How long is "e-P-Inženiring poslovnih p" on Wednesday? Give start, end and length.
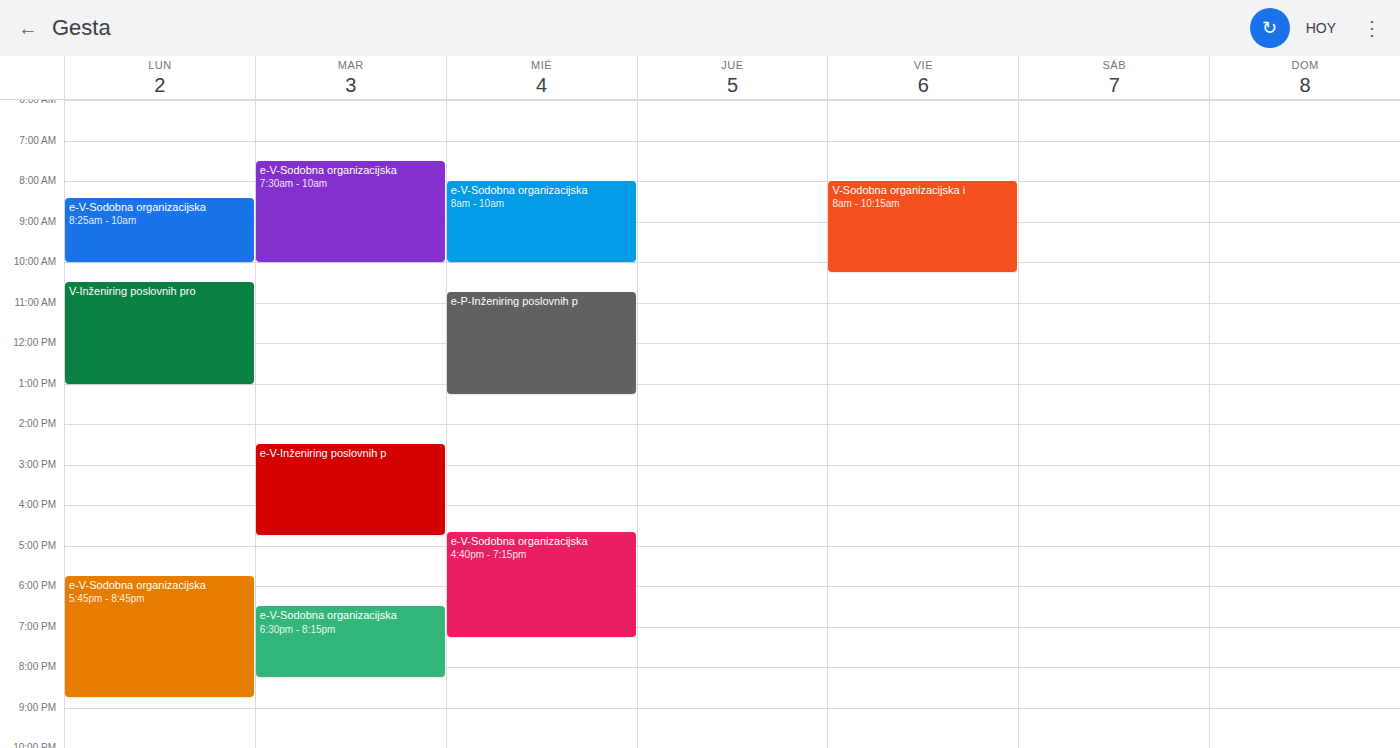
10:45 AM to 1:15 PM, 2 hours 30 minutes